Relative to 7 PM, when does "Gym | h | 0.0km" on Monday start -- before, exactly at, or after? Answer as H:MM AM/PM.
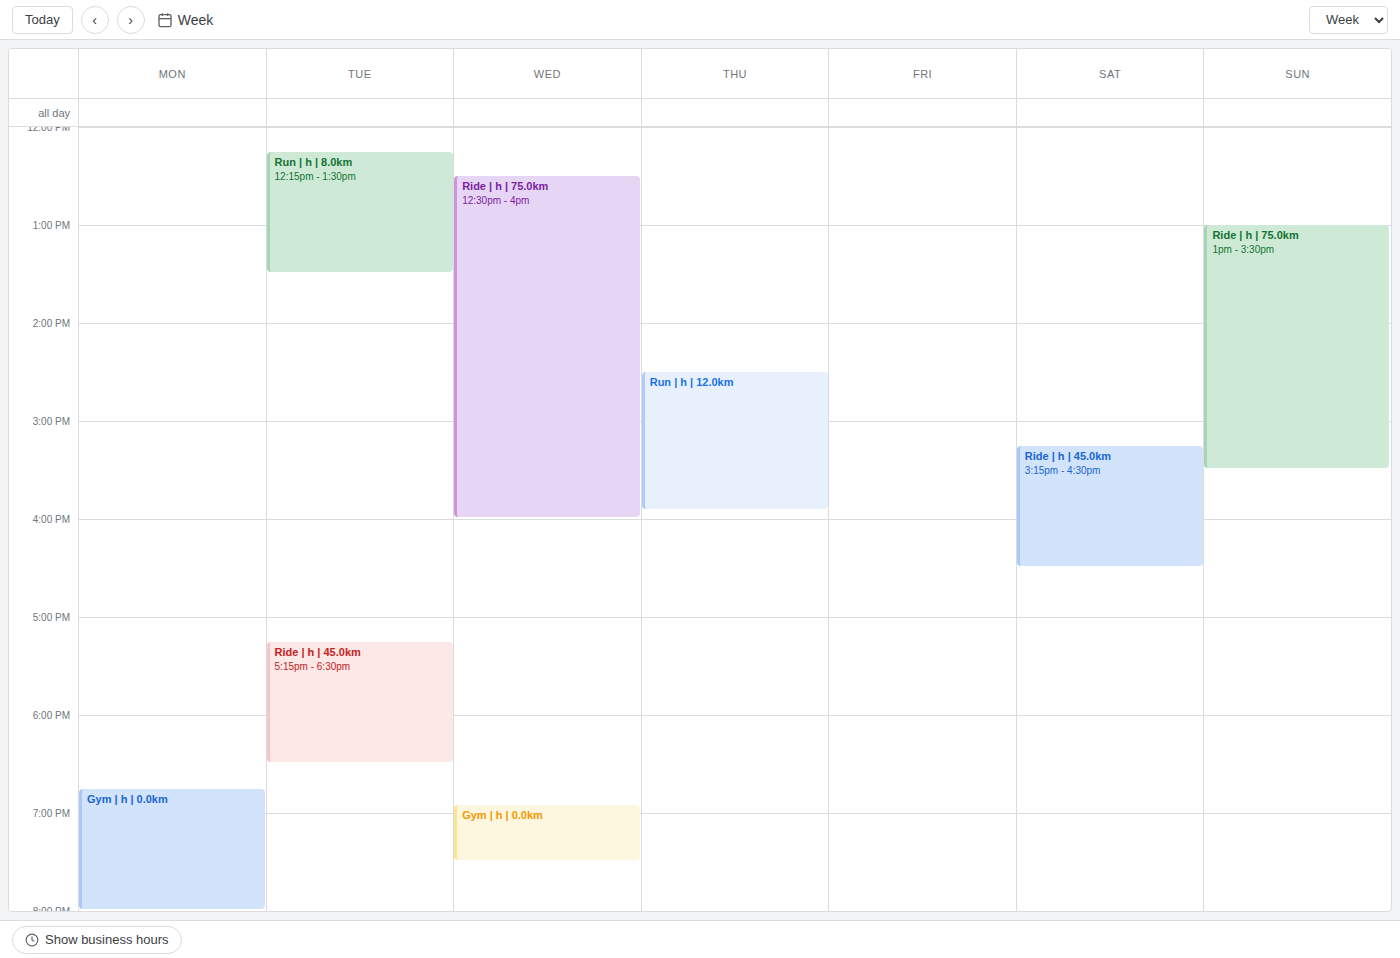
6:45 PM -- before 7 PM, 15 minutes above the 7 PM line.